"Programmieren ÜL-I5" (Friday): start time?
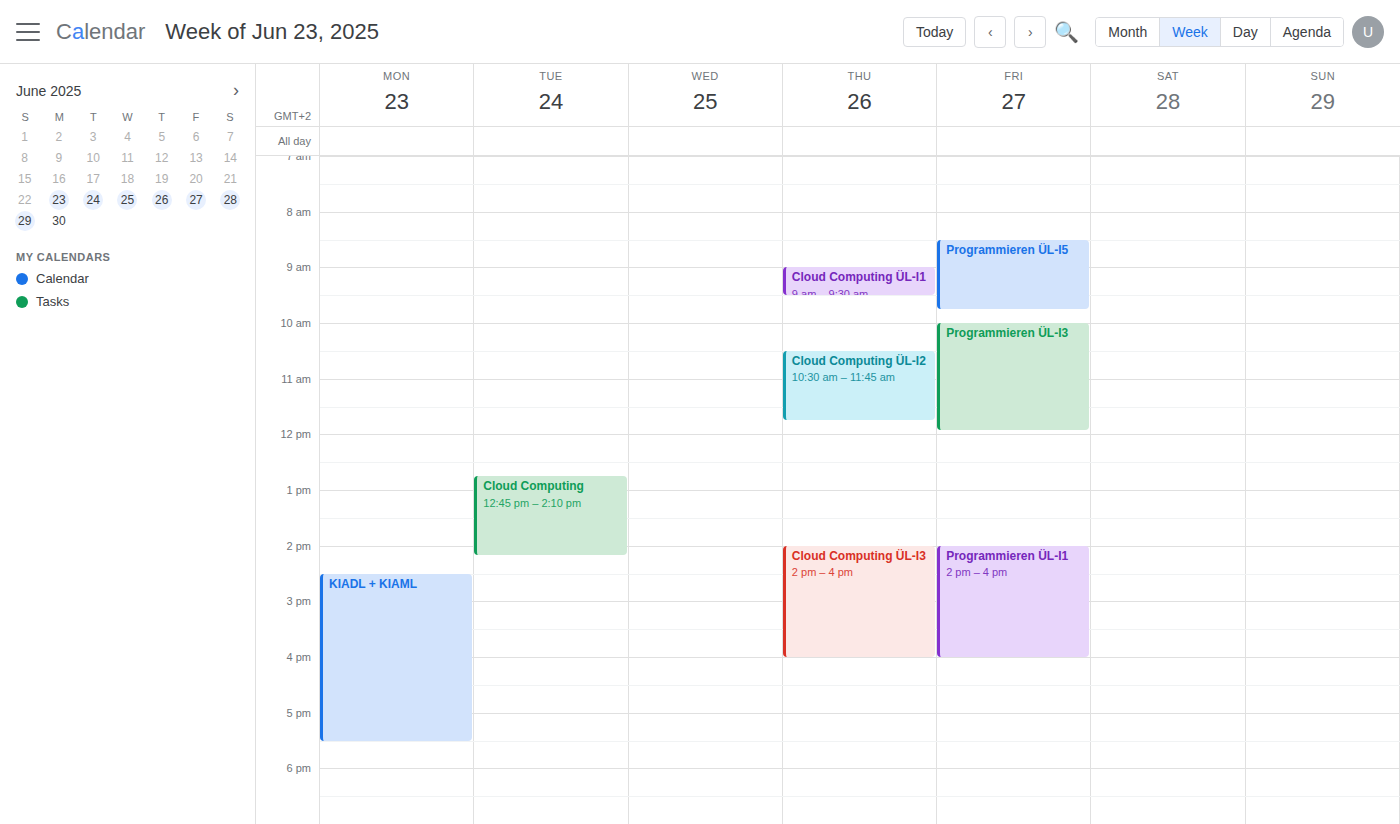
8:30 AM